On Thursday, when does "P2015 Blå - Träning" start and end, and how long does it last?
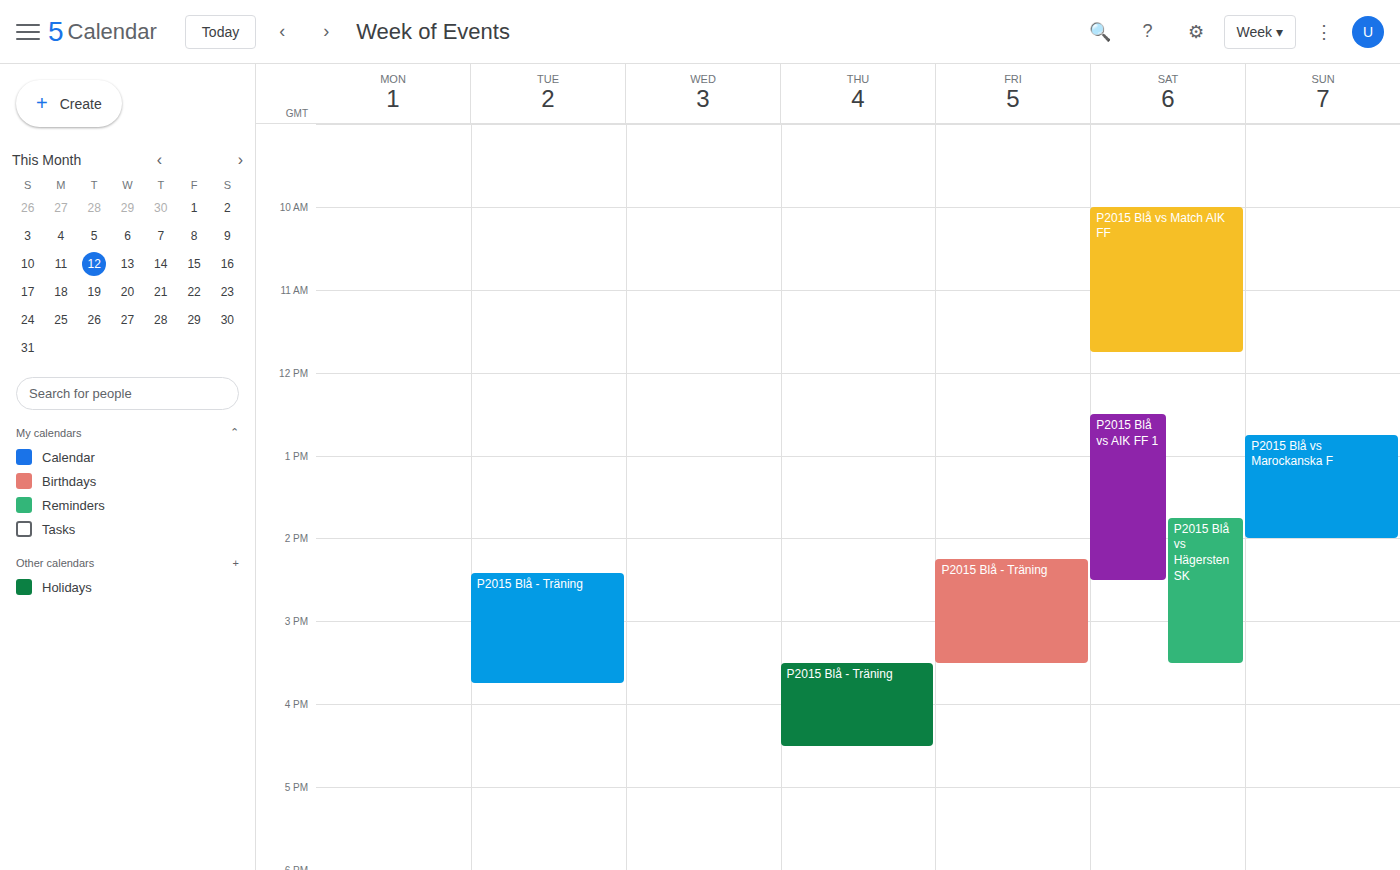
3:30 PM to 4:30 PM, 1 hour